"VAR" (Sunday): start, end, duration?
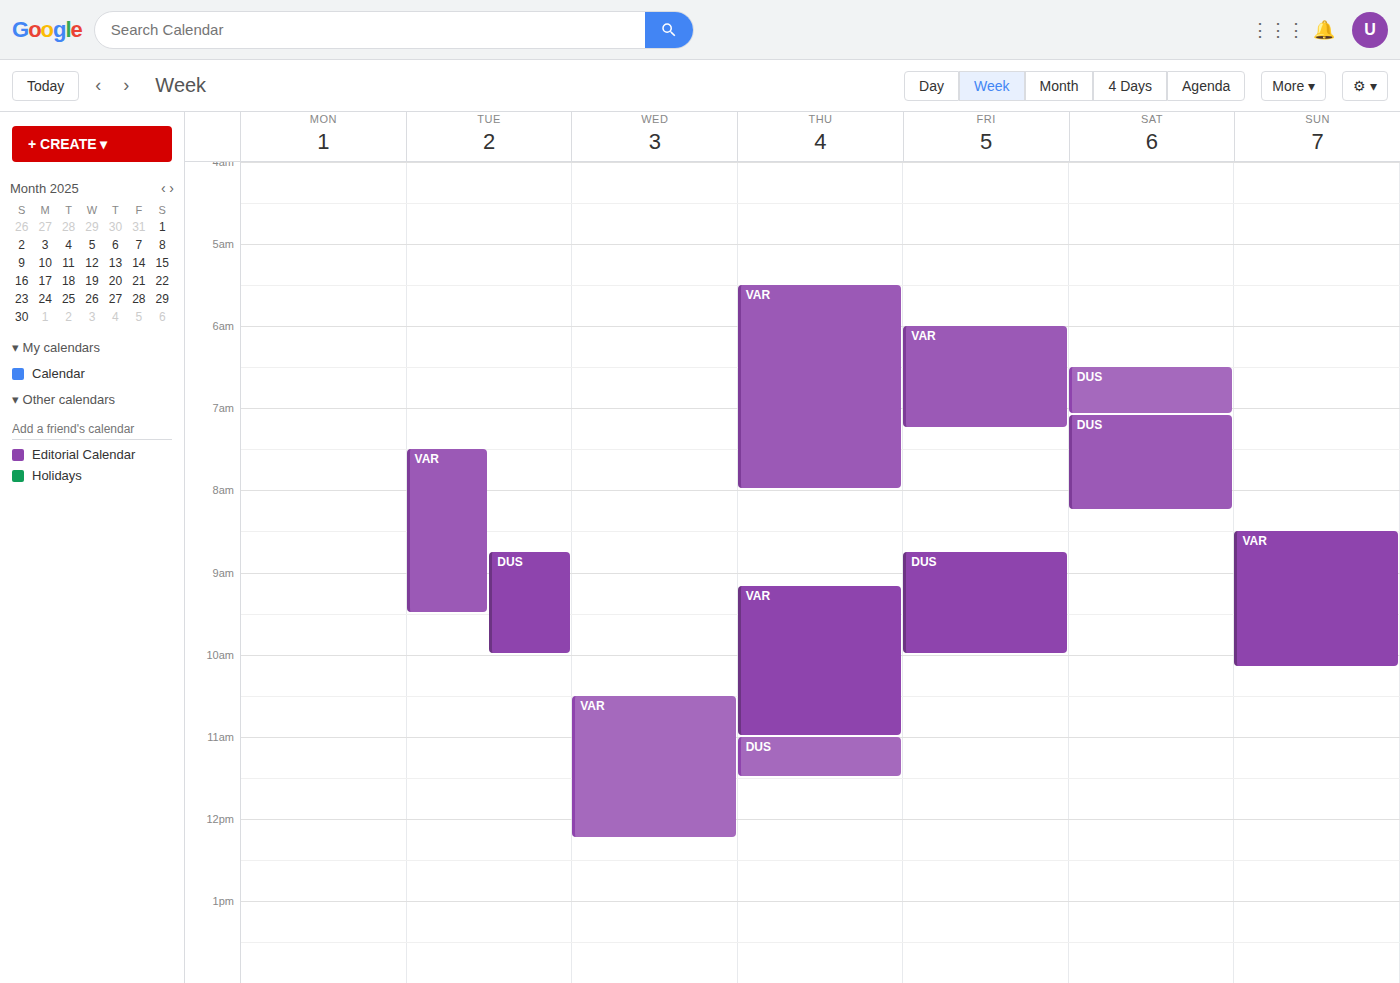
08:30 to 10:10, 1 hour 40 minutes